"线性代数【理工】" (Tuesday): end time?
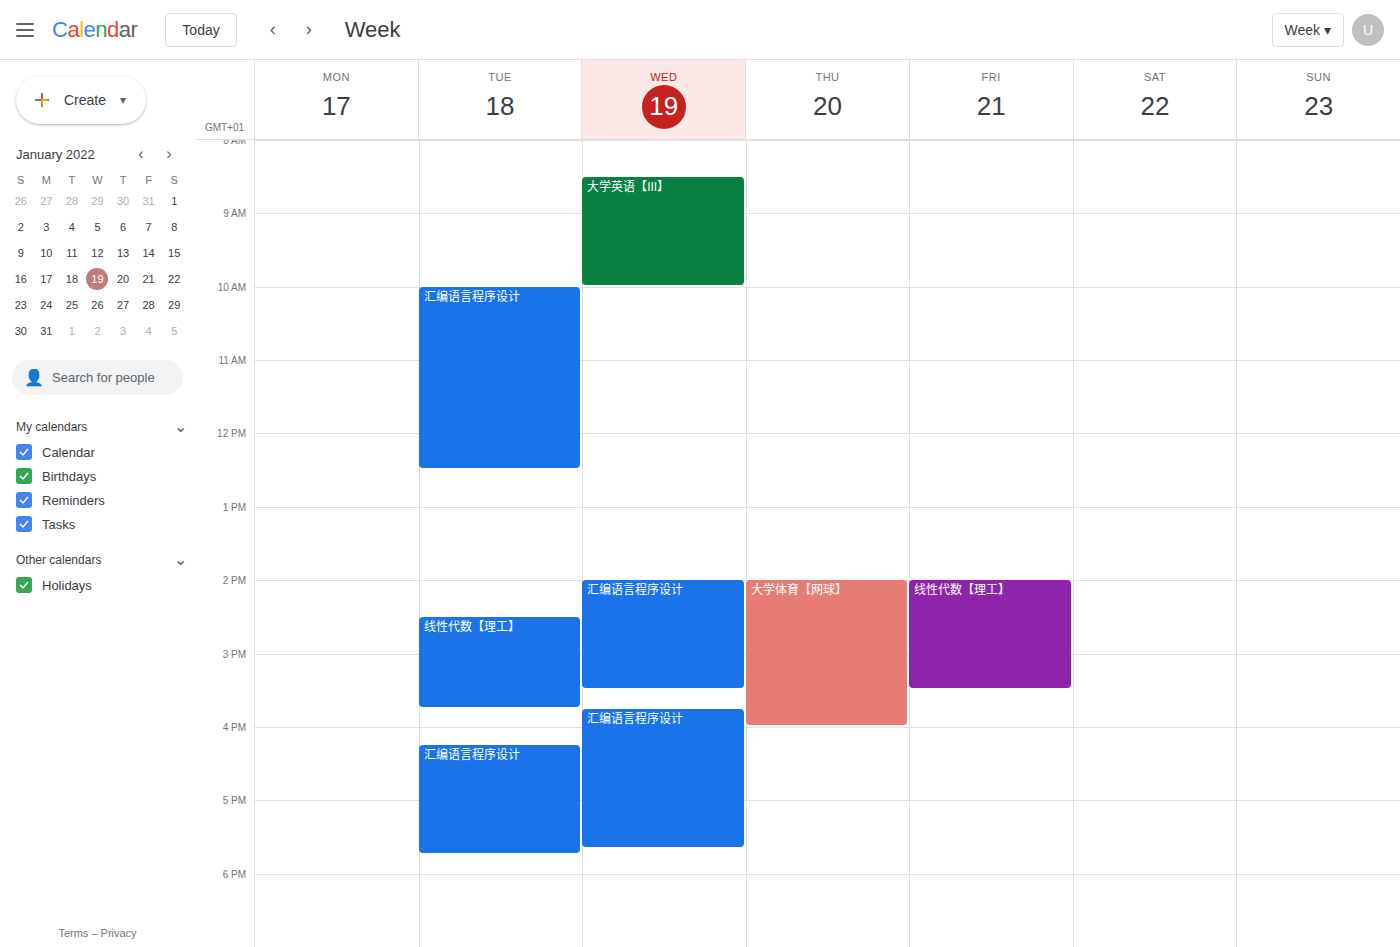
3:45 PM